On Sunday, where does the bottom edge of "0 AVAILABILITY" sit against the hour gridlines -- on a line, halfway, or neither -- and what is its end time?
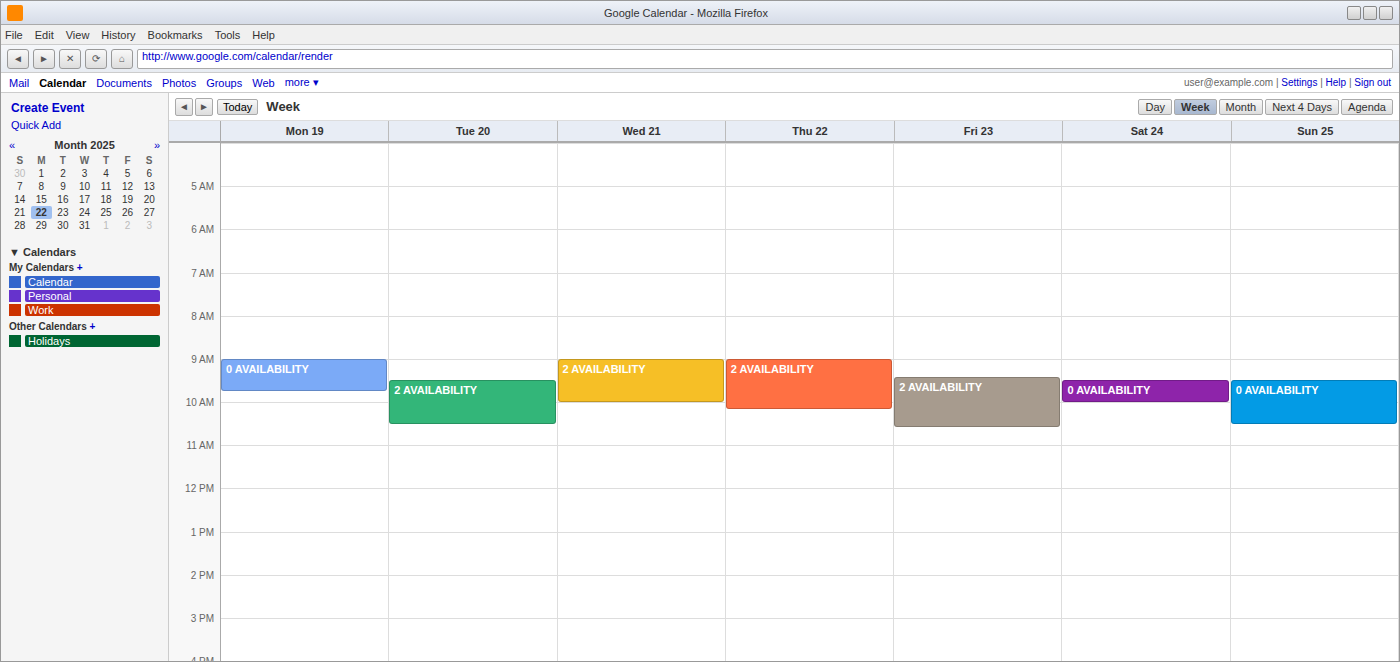
10:30 AM -- halfway between the 10 AM and 11 AM lines.